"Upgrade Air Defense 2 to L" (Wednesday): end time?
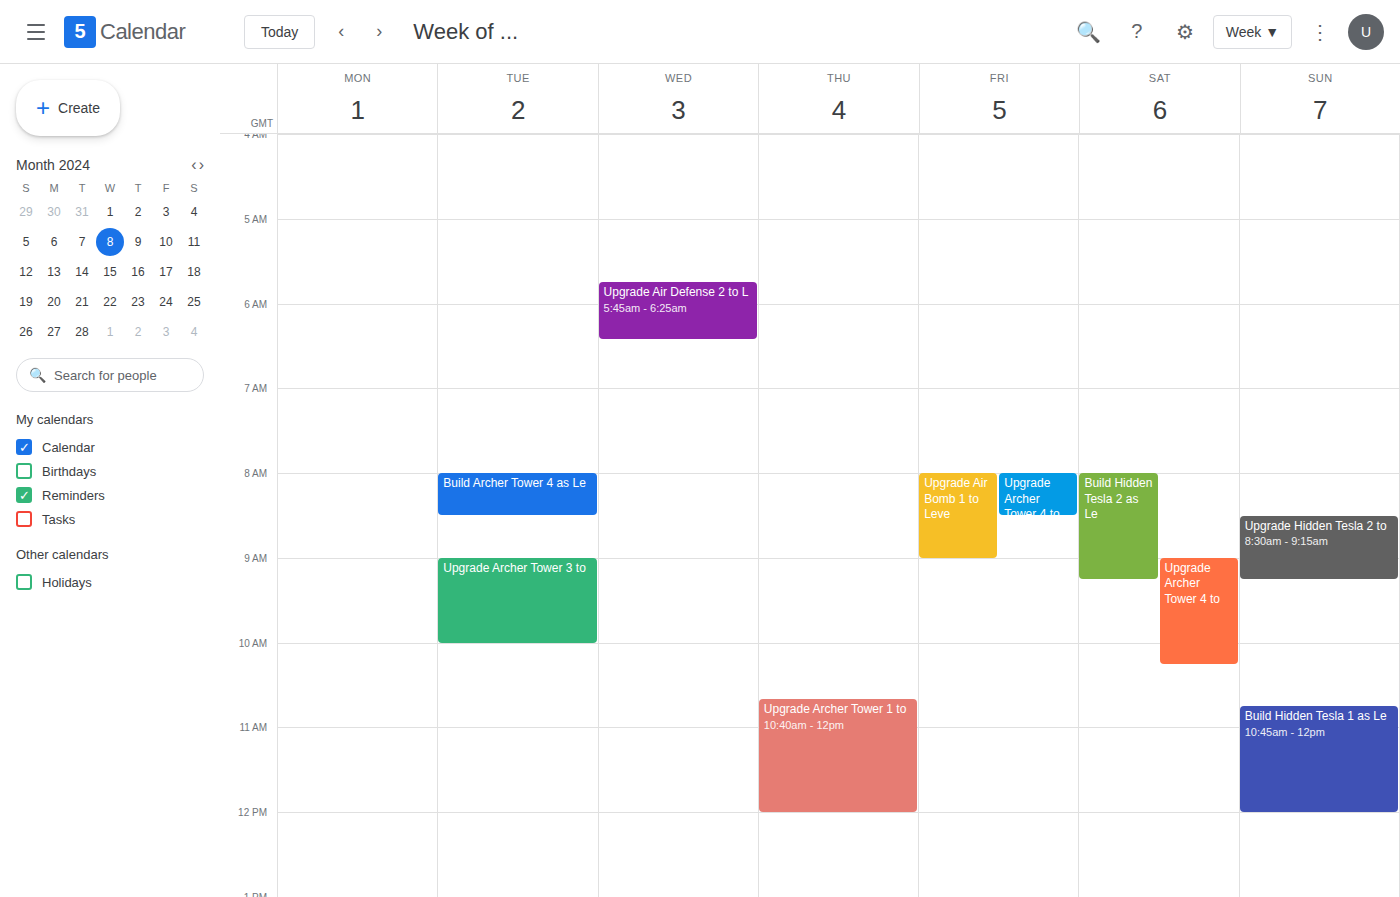
06:25